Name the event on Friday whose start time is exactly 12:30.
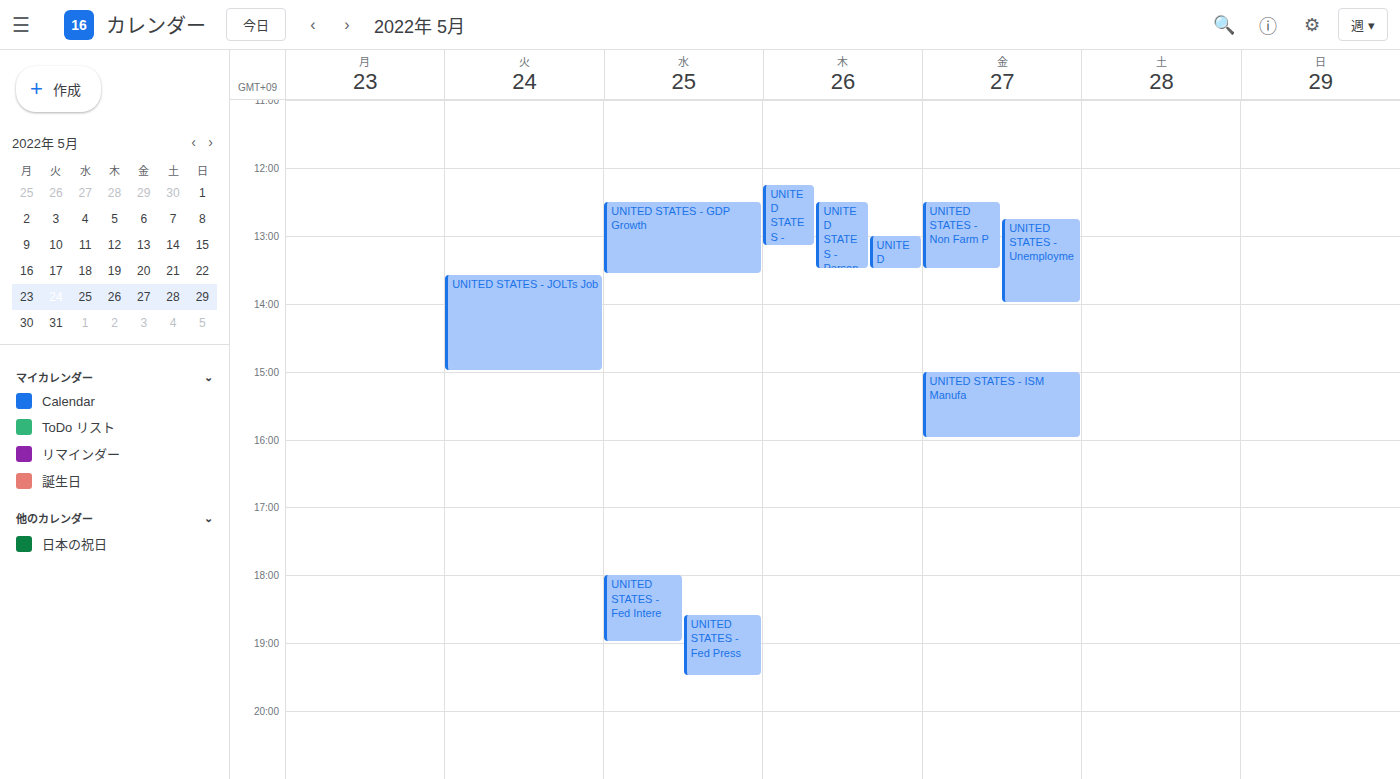
"UNITED STATES - Non Farm P"